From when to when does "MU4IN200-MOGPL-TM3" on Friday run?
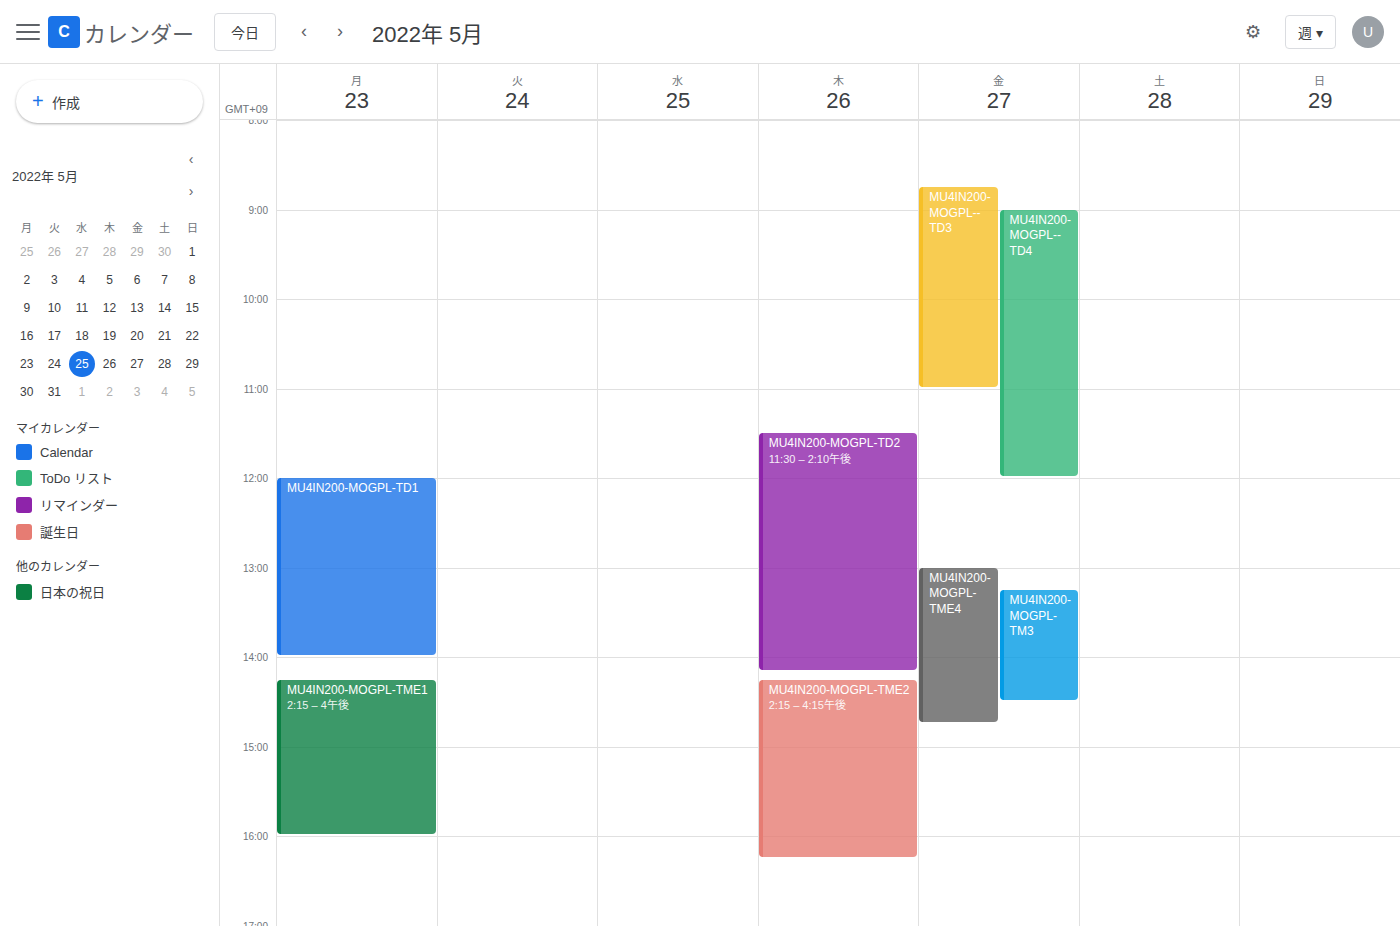
1:15 PM to 2:30 PM